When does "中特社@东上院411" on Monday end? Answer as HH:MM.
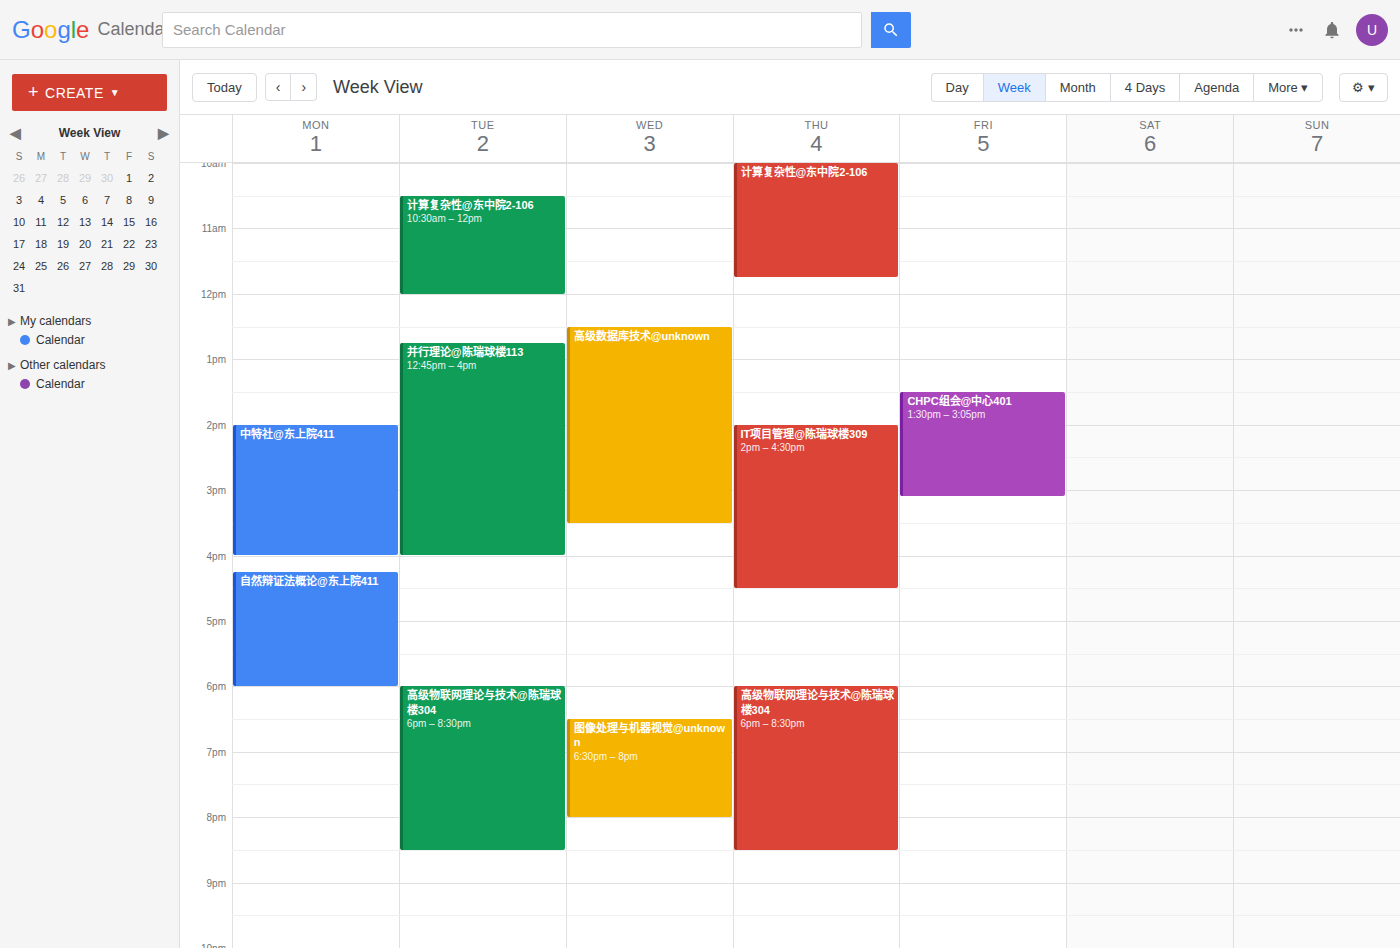
16:00